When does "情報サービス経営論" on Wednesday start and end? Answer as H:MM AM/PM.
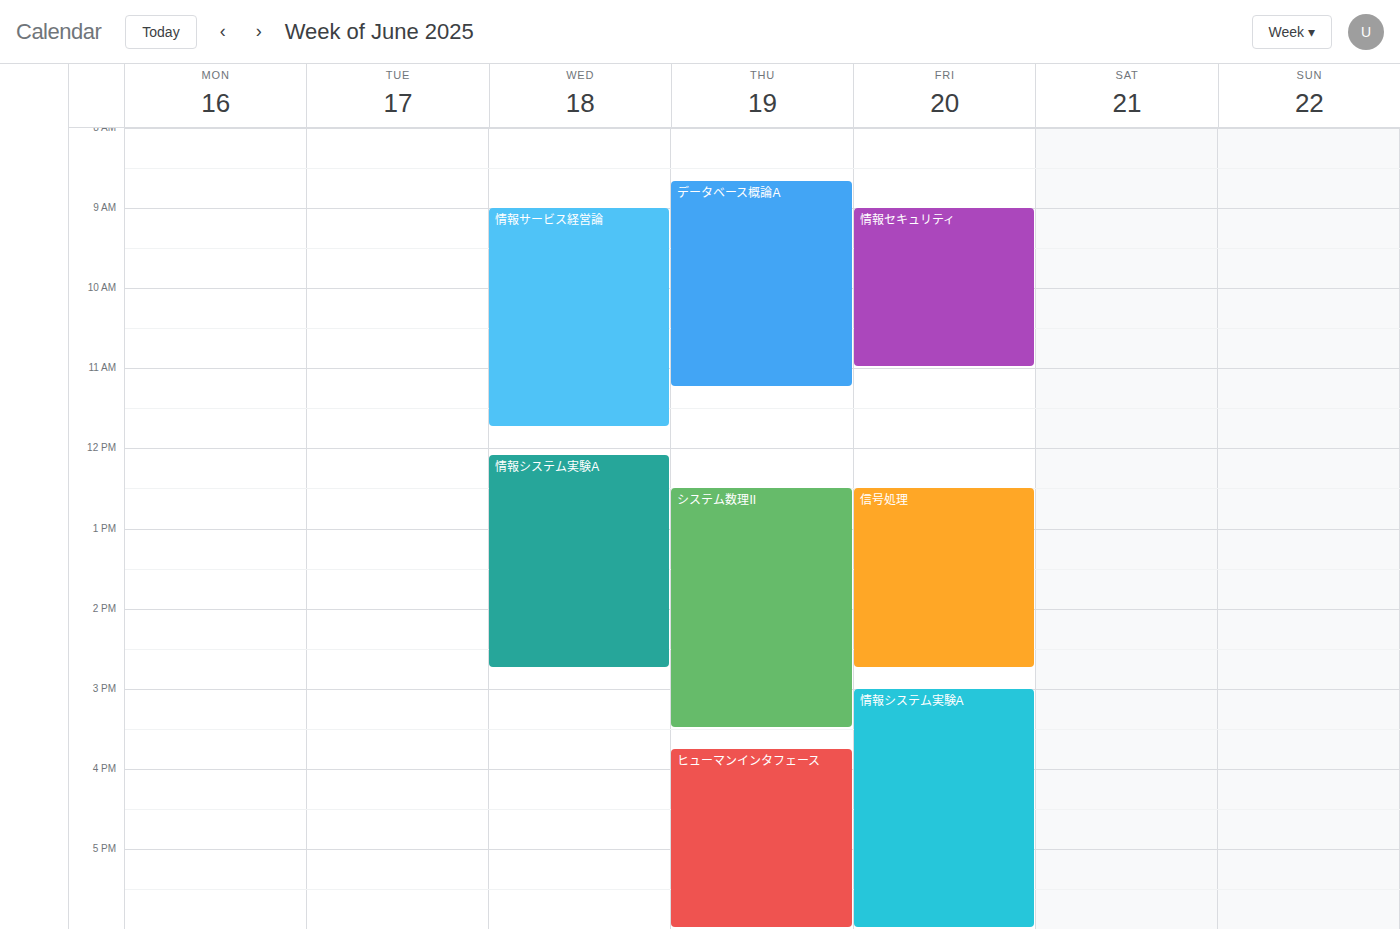
9:00 AM to 11:45 AM